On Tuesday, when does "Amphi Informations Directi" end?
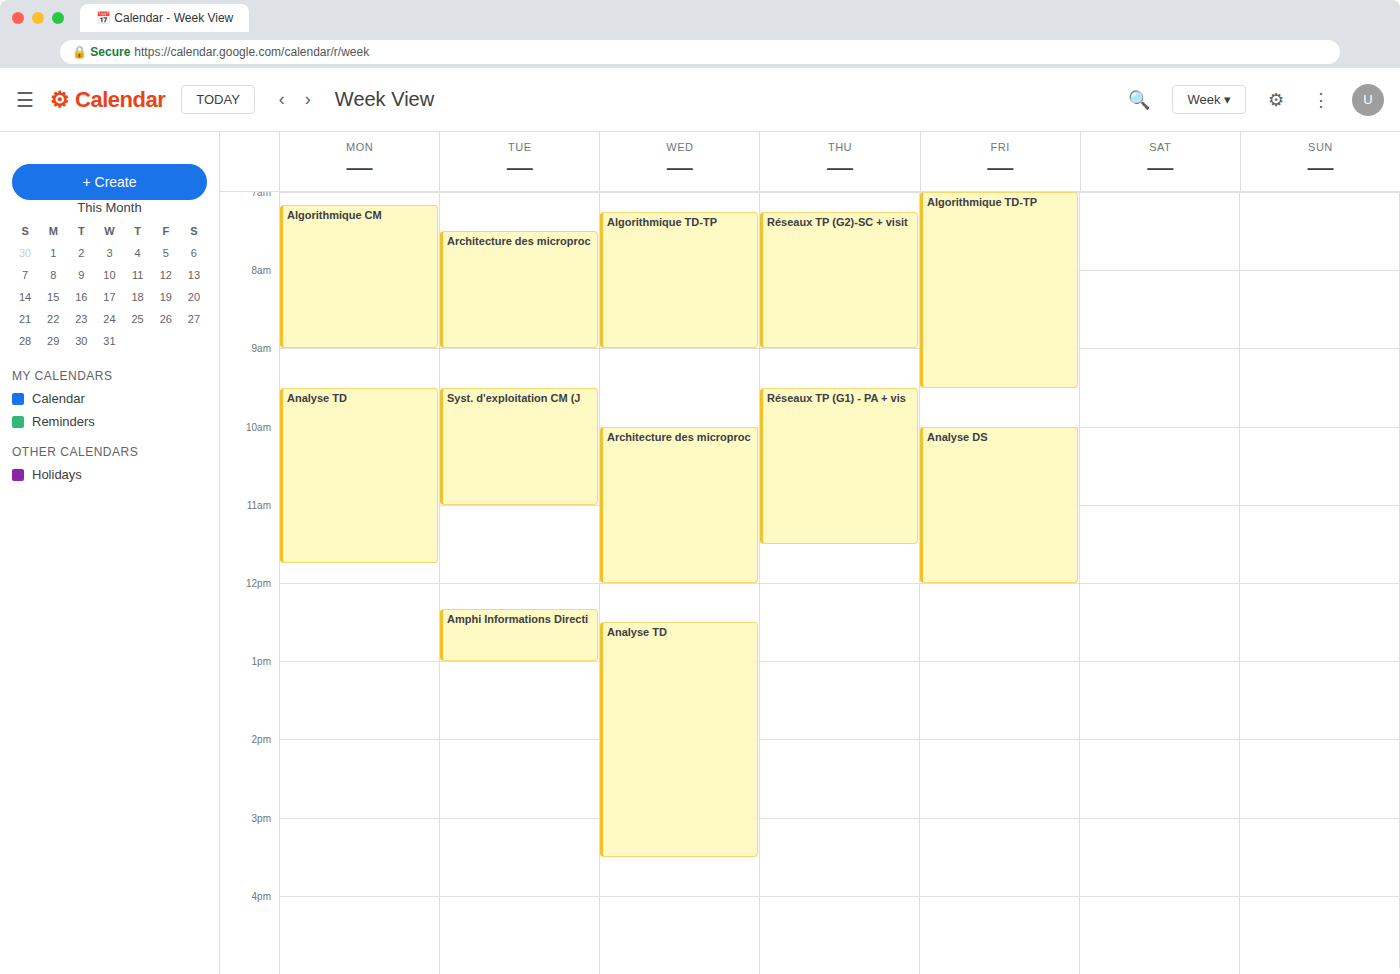
1:00 PM